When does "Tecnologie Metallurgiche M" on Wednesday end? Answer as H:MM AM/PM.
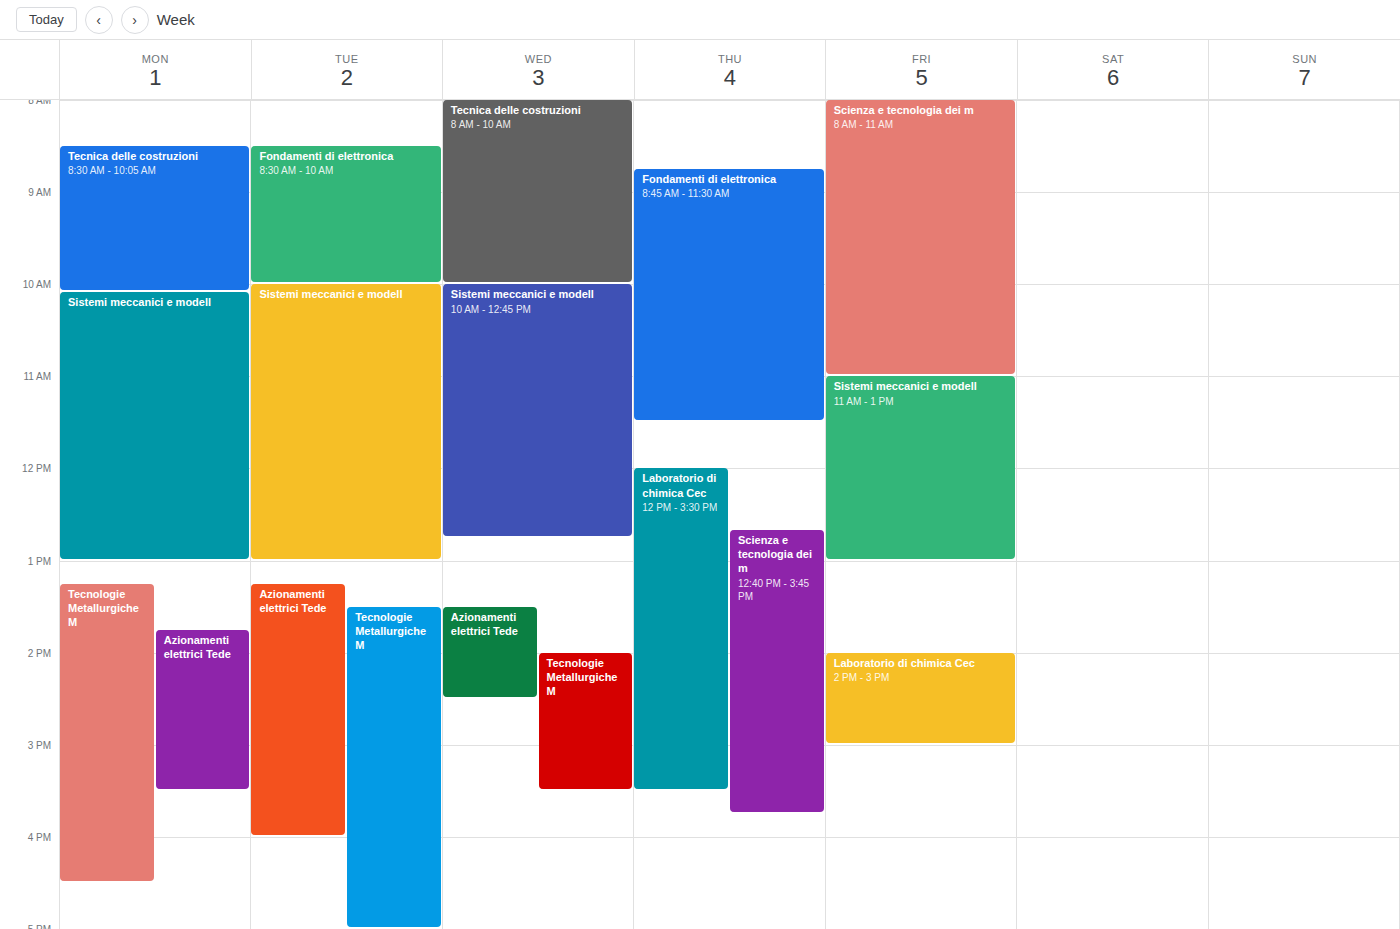
3:30 PM